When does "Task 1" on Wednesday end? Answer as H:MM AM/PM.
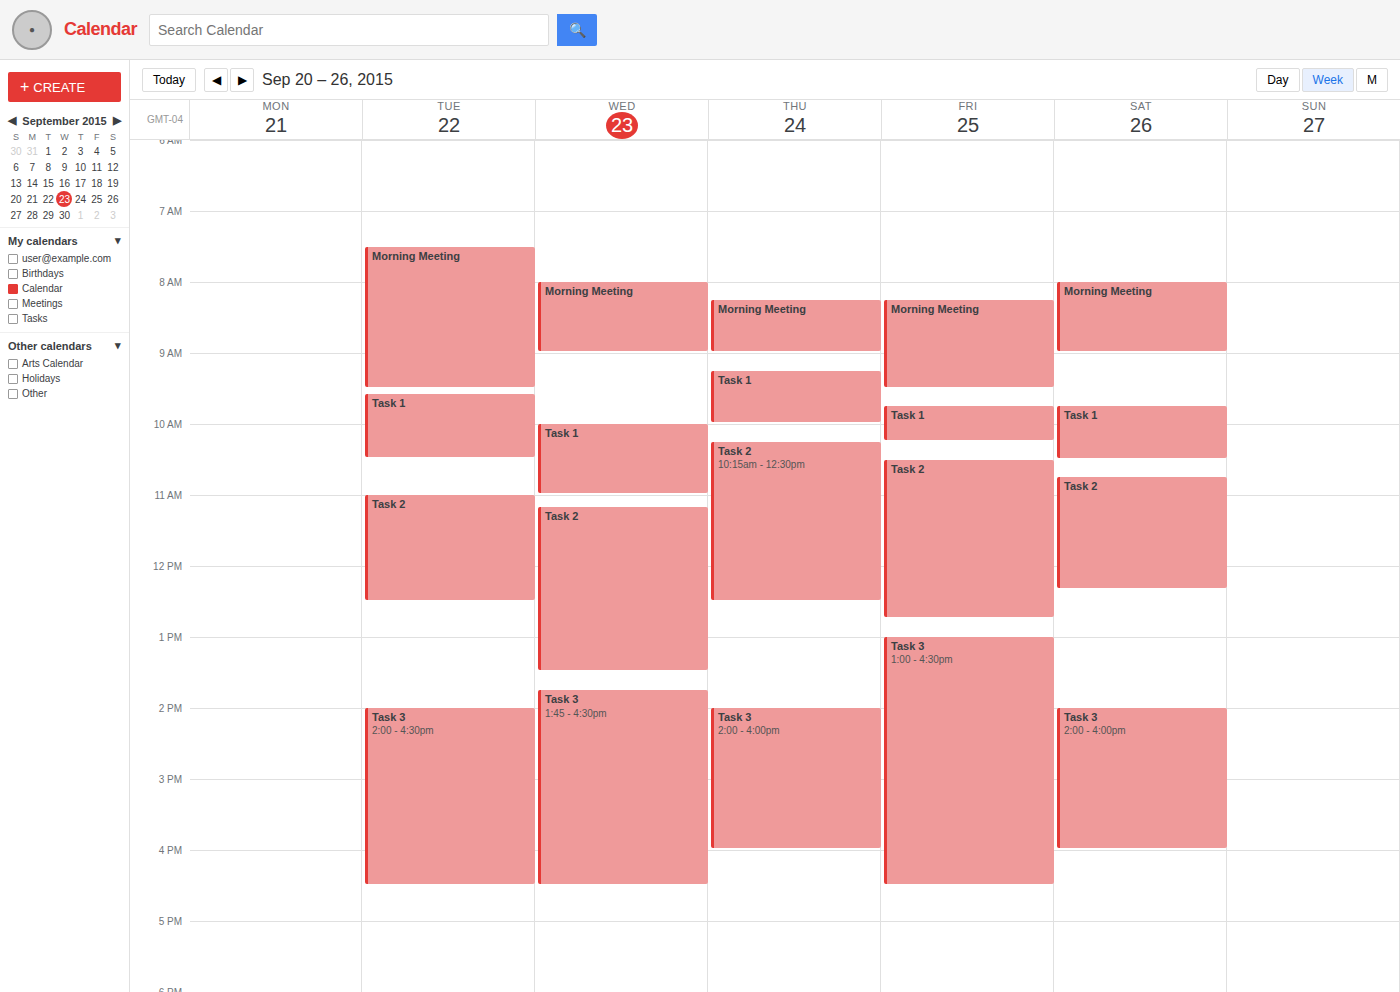
11:00 AM